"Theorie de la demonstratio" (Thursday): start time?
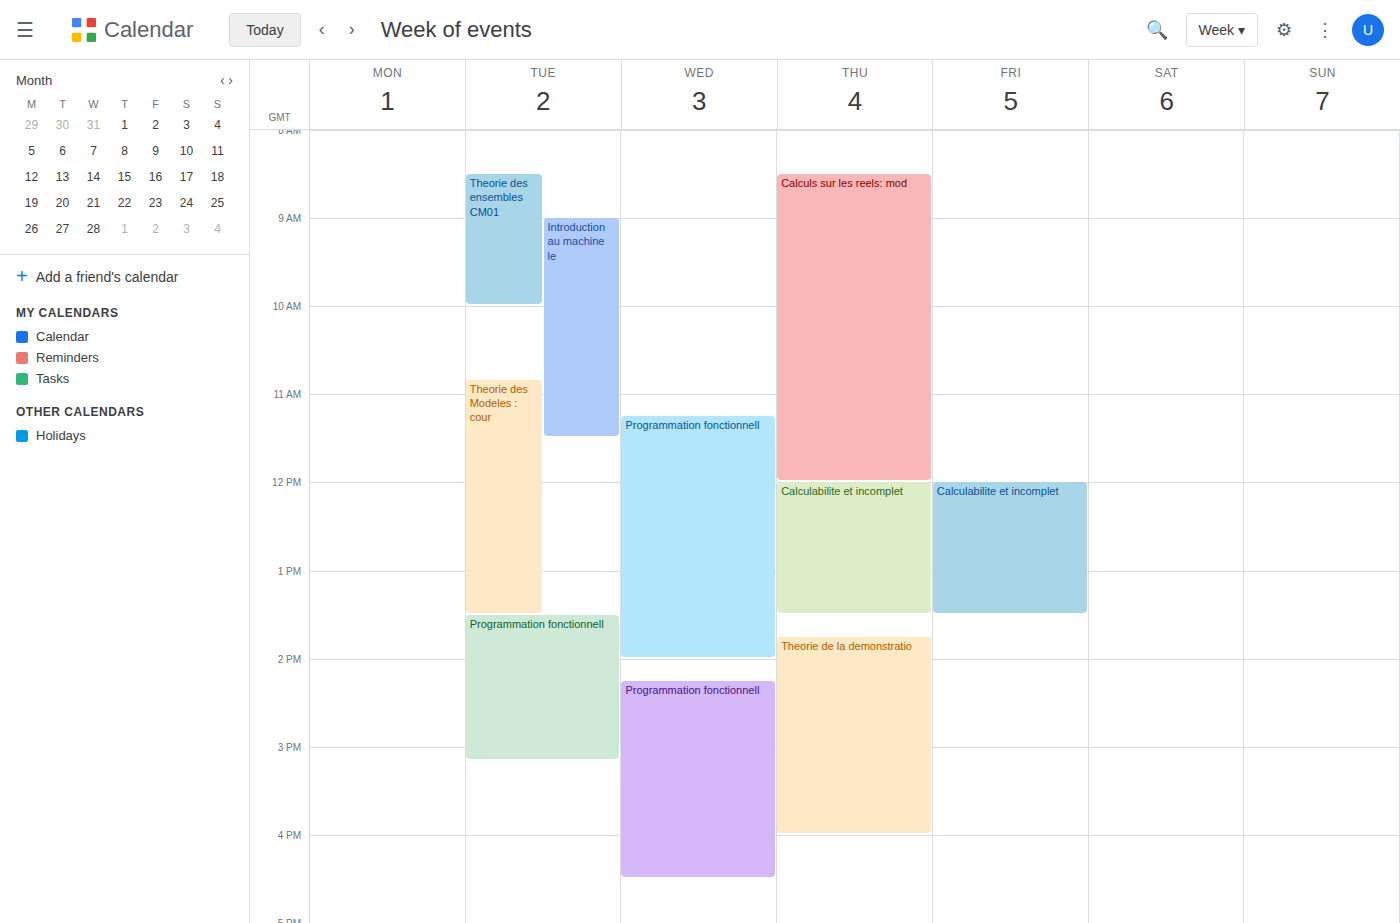
13:45